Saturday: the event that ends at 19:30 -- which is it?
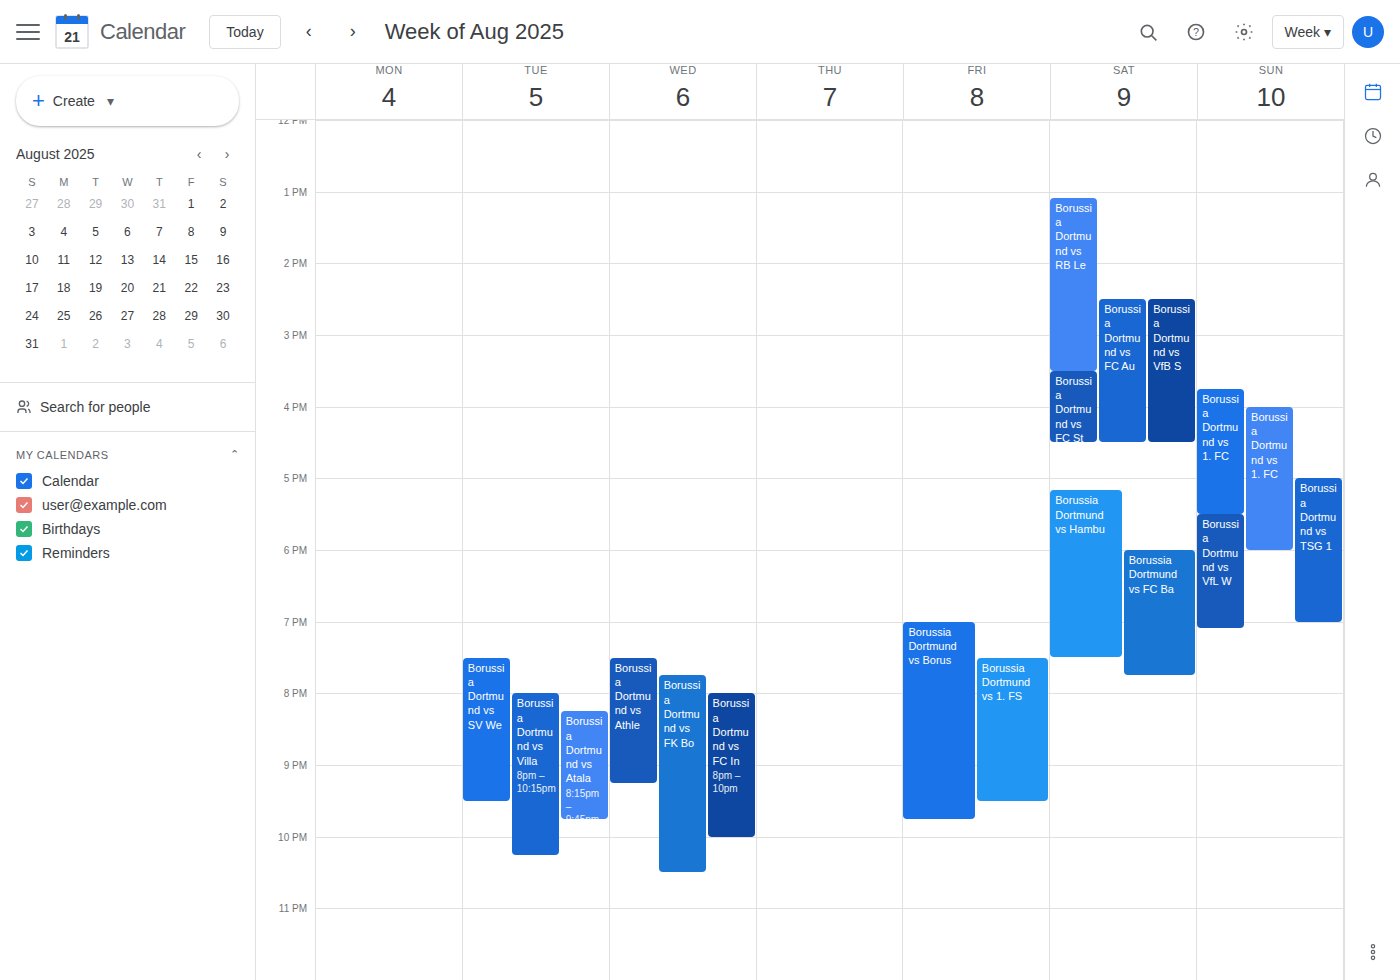
"Borussia Dortmund vs Hambu"